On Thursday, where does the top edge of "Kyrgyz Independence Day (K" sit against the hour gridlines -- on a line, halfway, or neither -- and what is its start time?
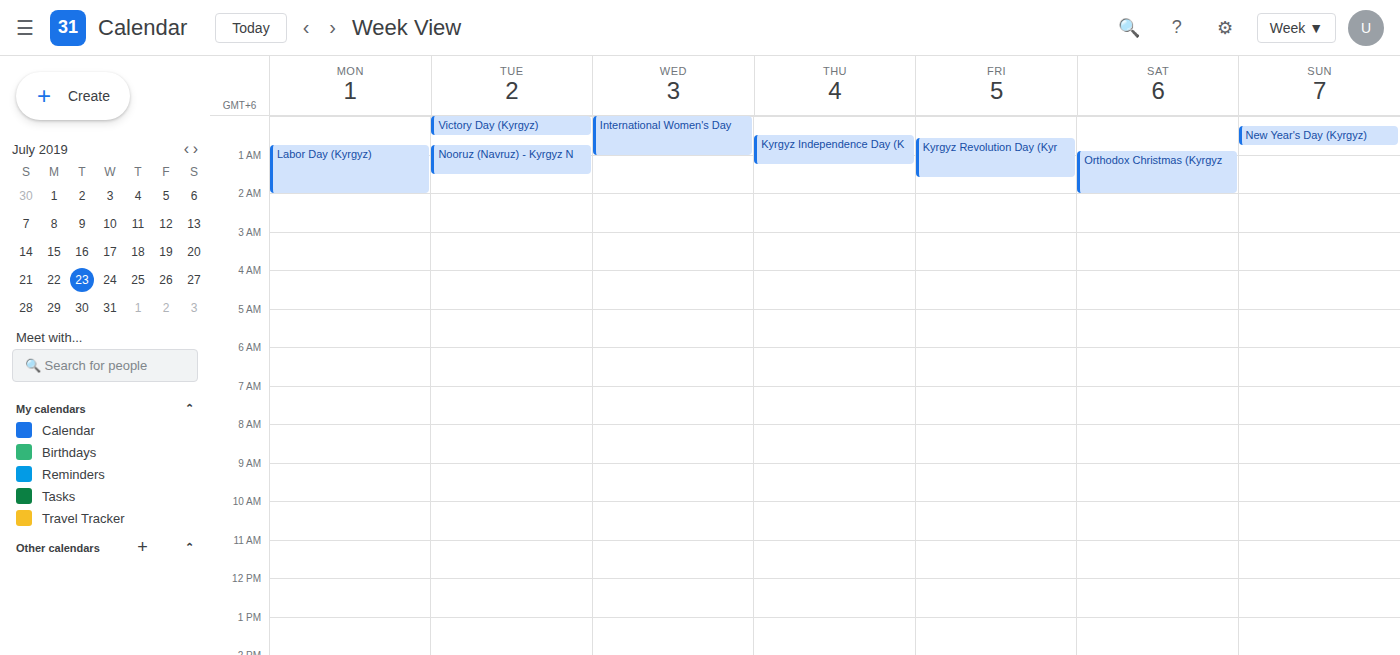
12:30 AM -- halfway between the 12 AM and 1 AM lines.